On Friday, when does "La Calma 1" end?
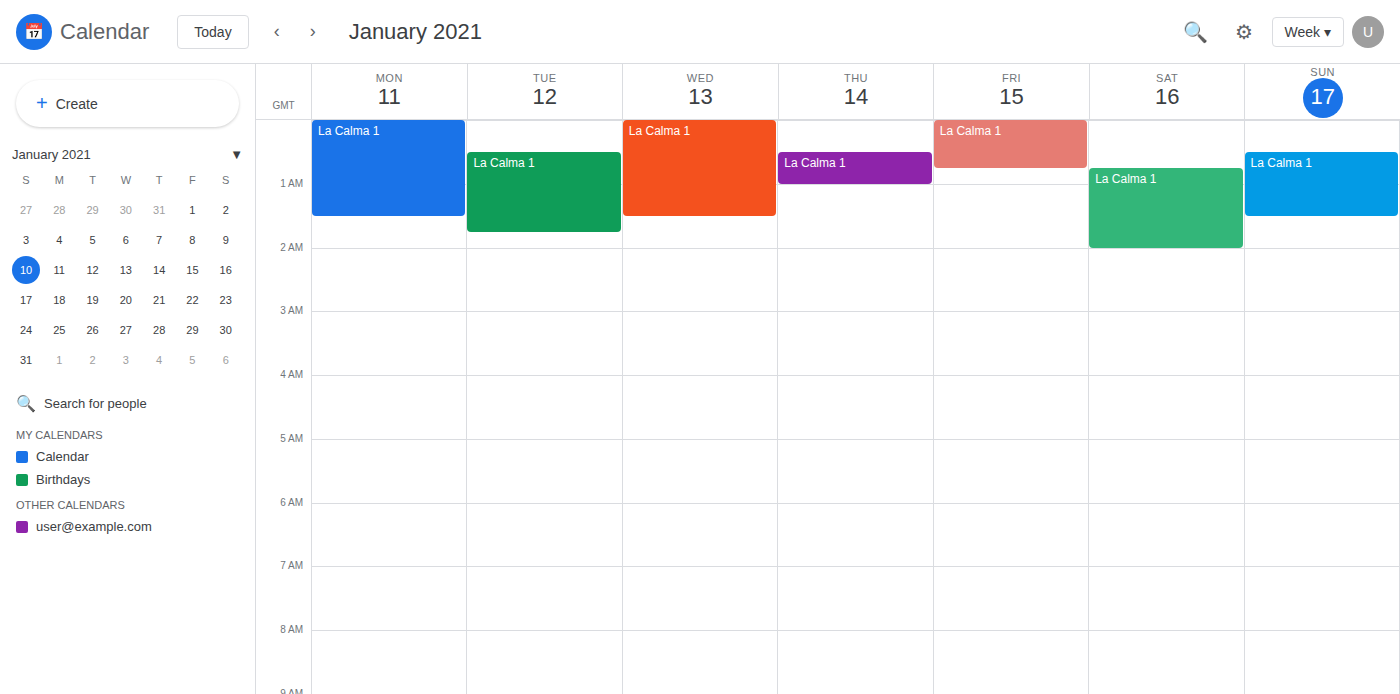
12:45 AM